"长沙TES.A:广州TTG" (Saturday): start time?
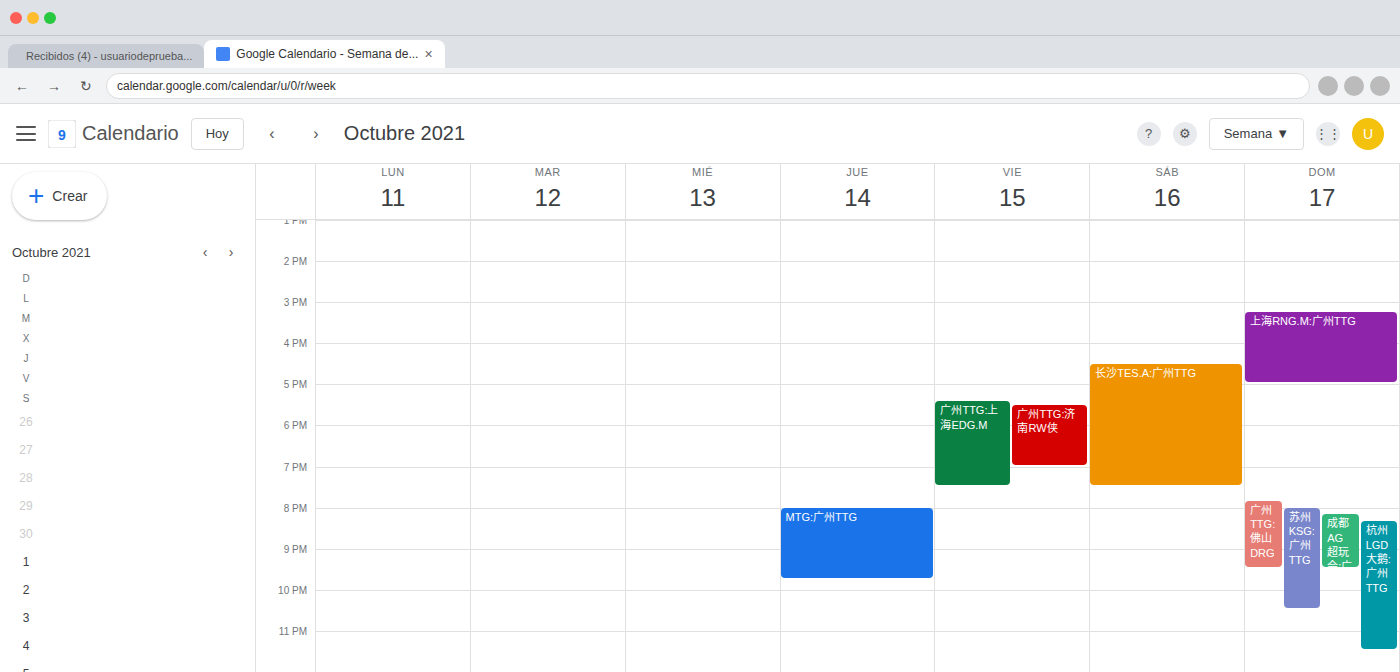
4:30 PM